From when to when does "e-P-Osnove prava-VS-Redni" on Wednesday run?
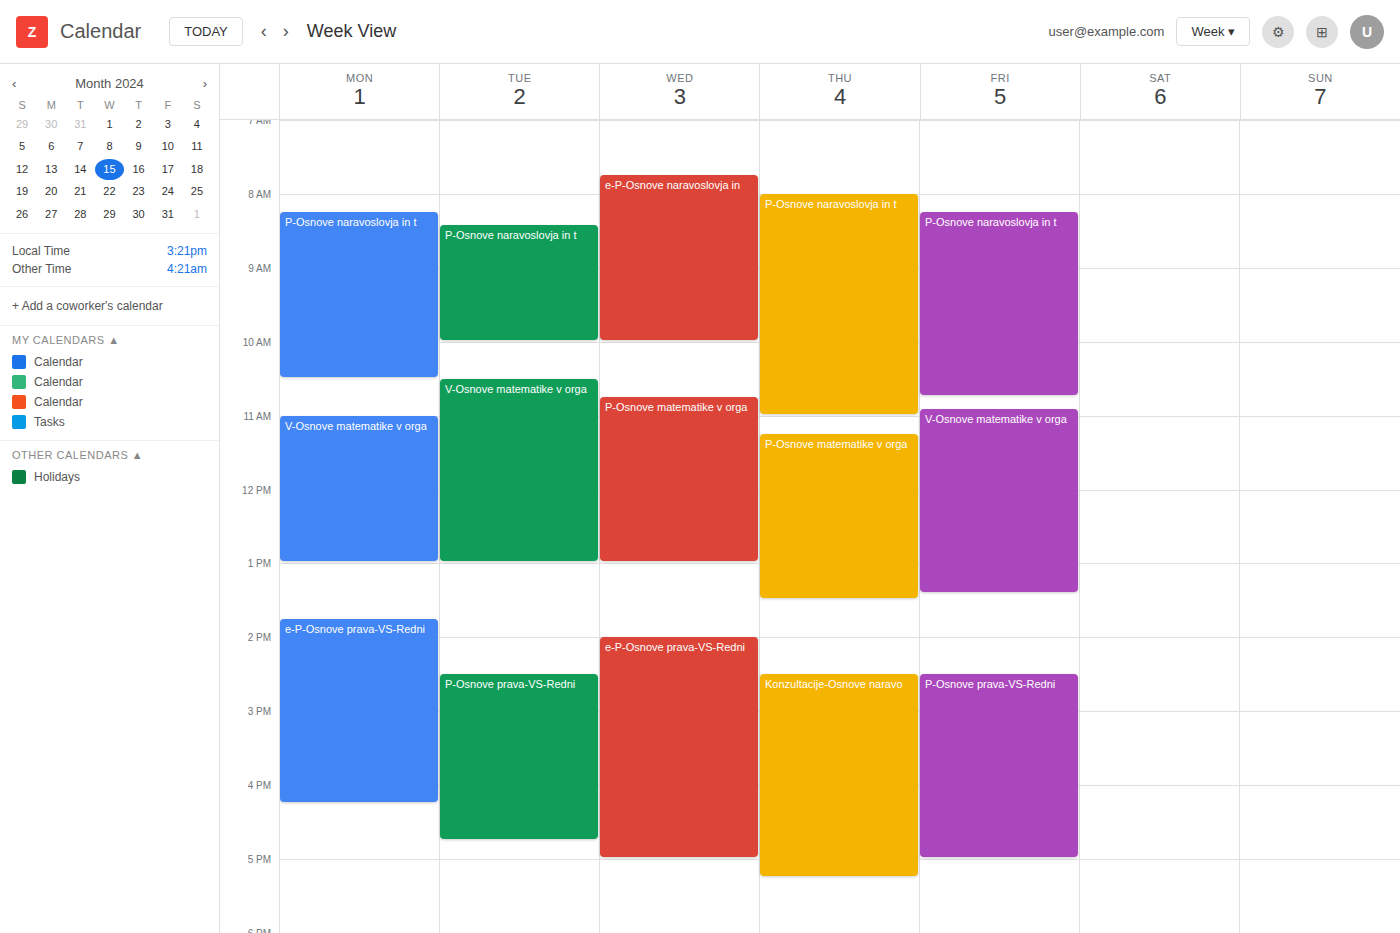
2:00 PM to 5:00 PM